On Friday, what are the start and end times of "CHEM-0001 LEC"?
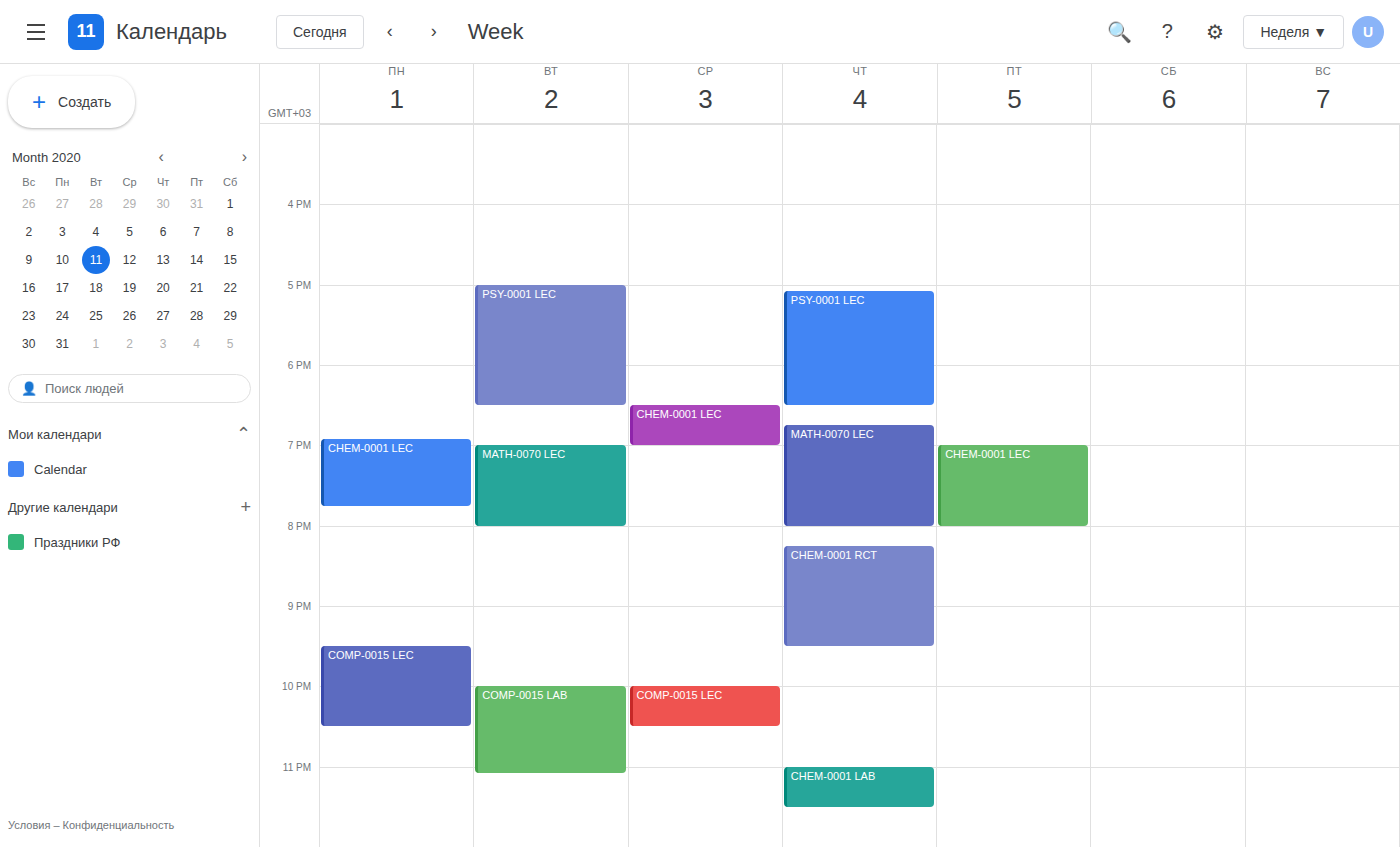
7:00 PM to 8:00 PM